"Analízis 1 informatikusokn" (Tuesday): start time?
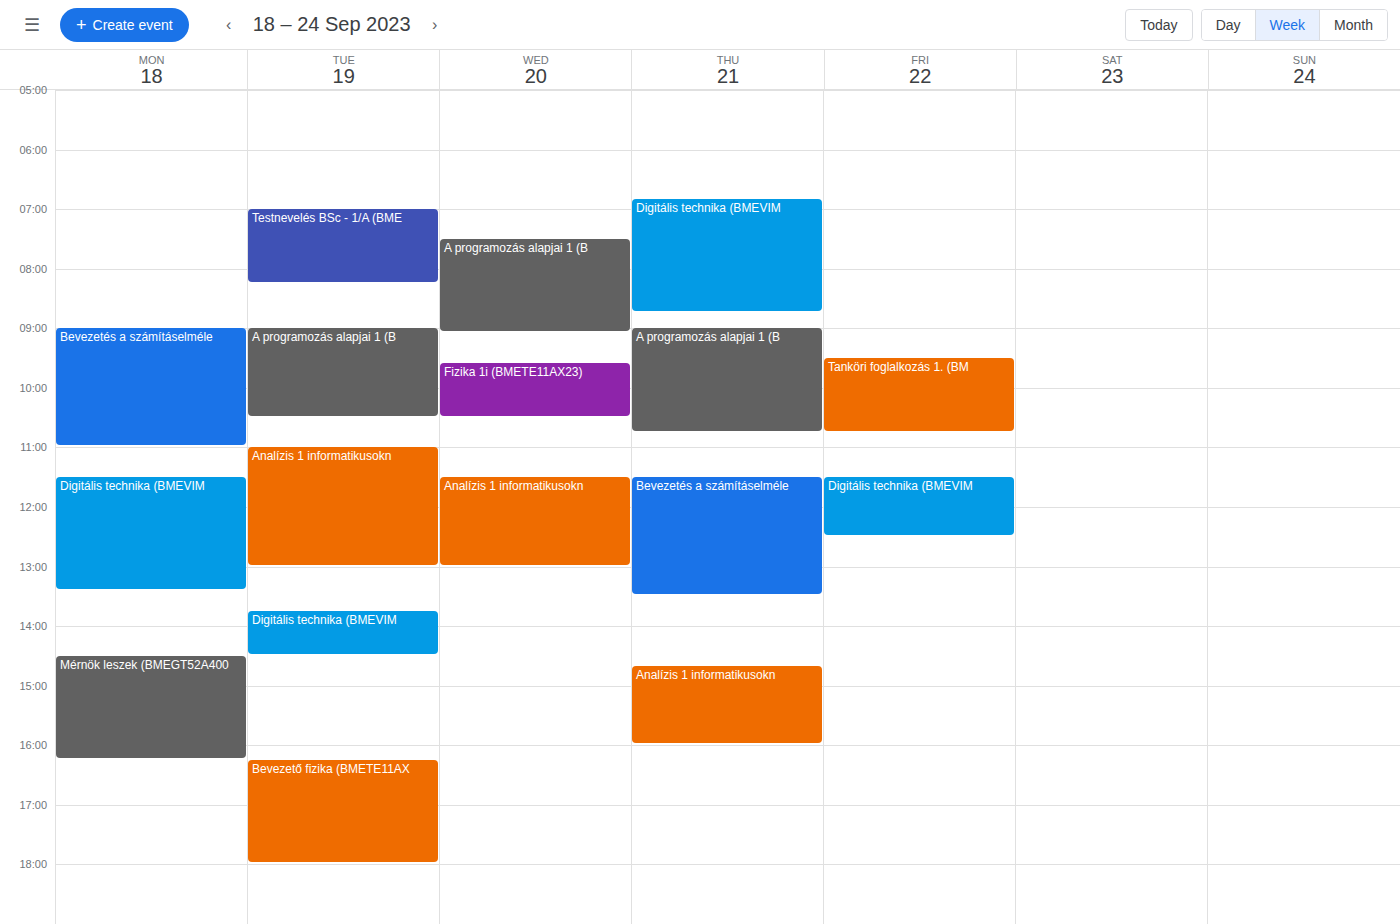
11:00 AM